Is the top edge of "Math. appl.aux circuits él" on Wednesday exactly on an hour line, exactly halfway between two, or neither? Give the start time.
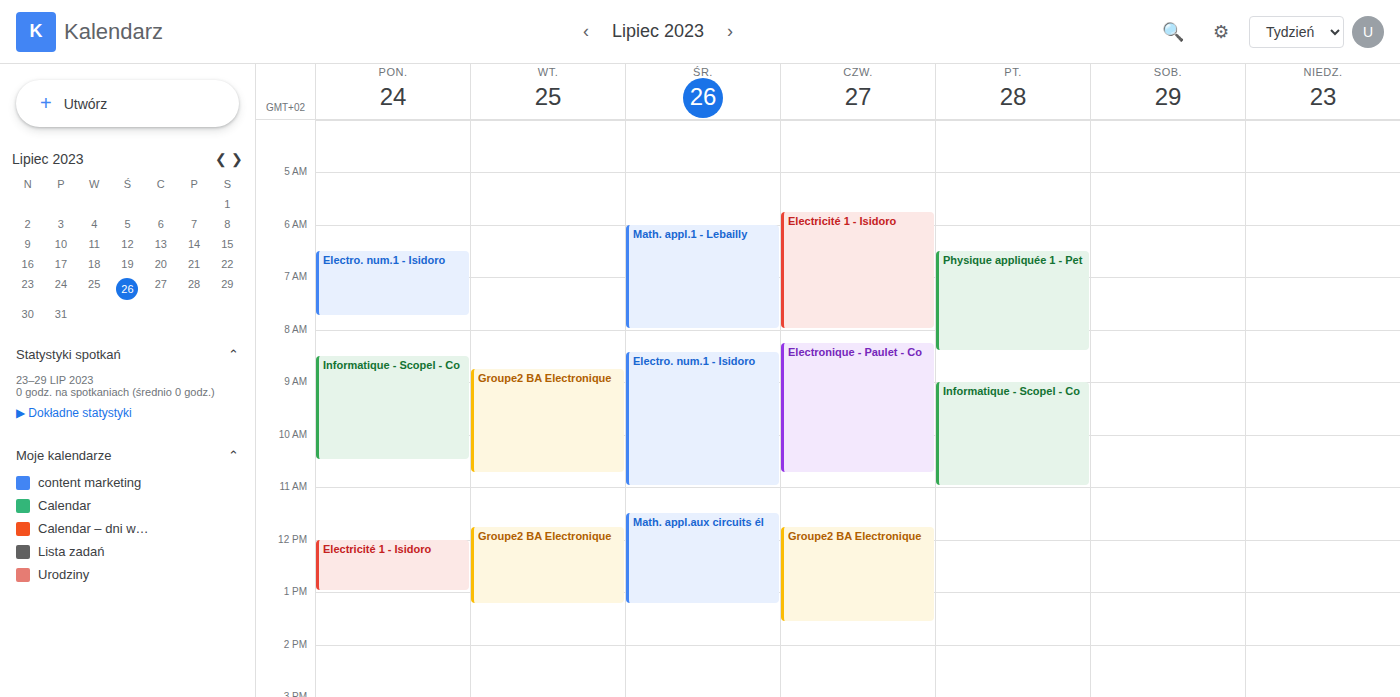
11:30 AM -- halfway between the 11 AM and 12 PM lines.